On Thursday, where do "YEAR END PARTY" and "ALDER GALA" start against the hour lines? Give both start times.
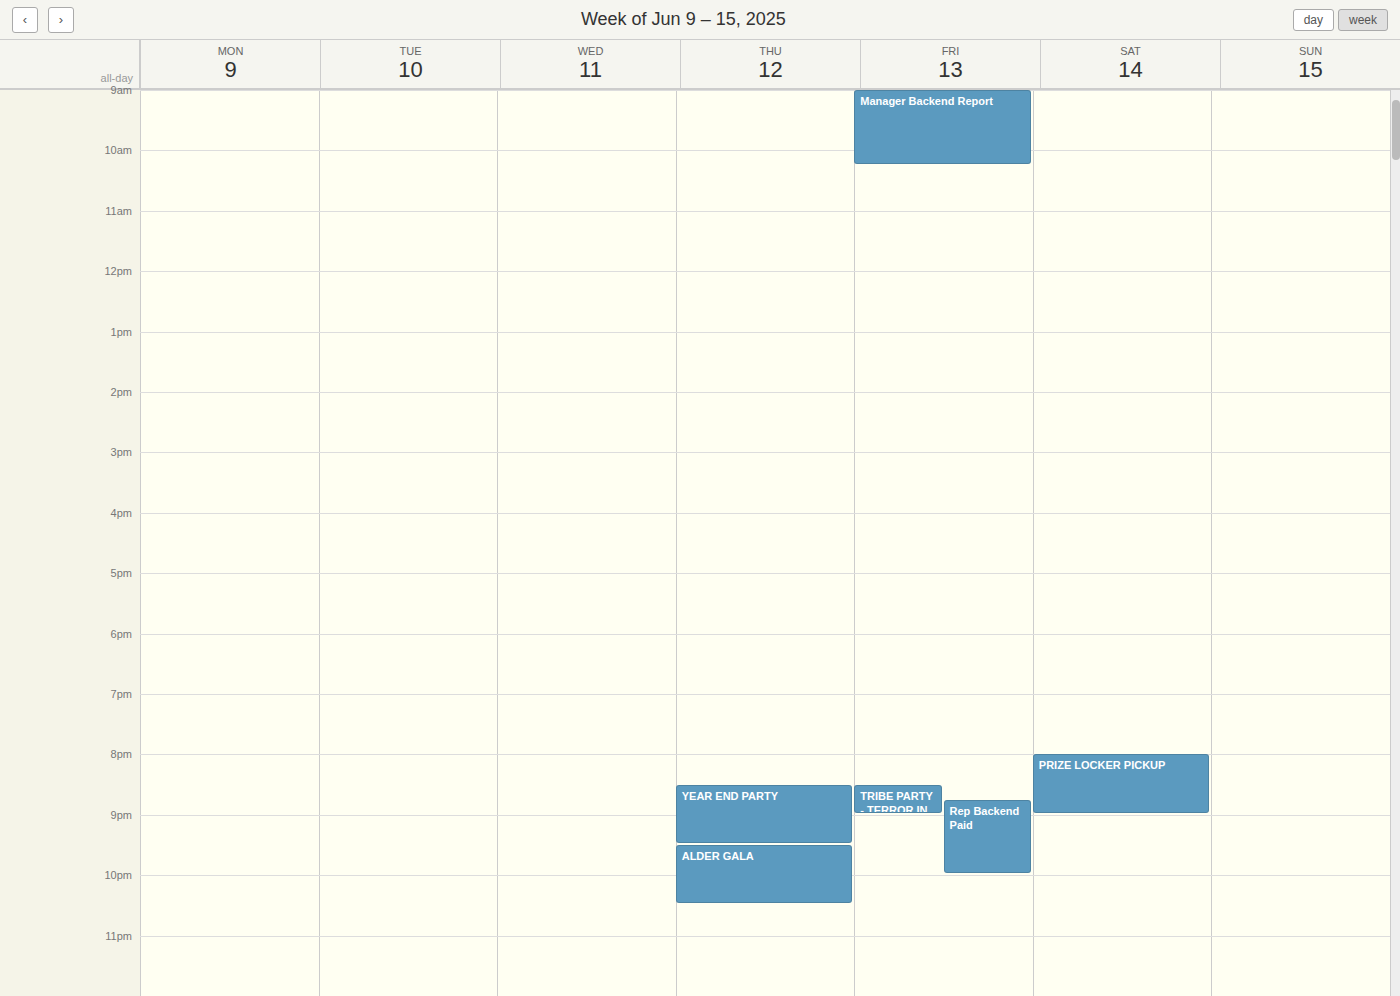
"YEAR END PARTY": 8:30 PM, halfway between the 8 PM and 9 PM lines. "ALDER GALA": 9:30 PM, halfway between the 9 PM and 10 PM lines.